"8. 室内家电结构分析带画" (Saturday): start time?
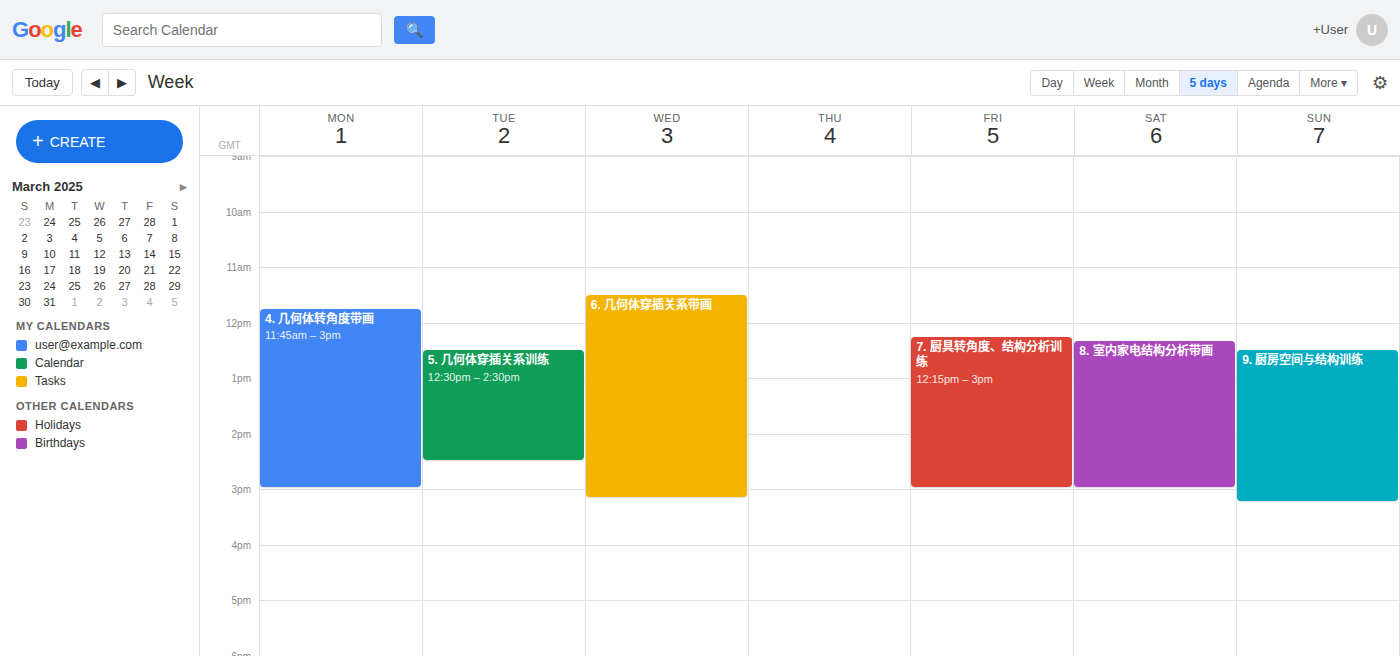
12:20 PM